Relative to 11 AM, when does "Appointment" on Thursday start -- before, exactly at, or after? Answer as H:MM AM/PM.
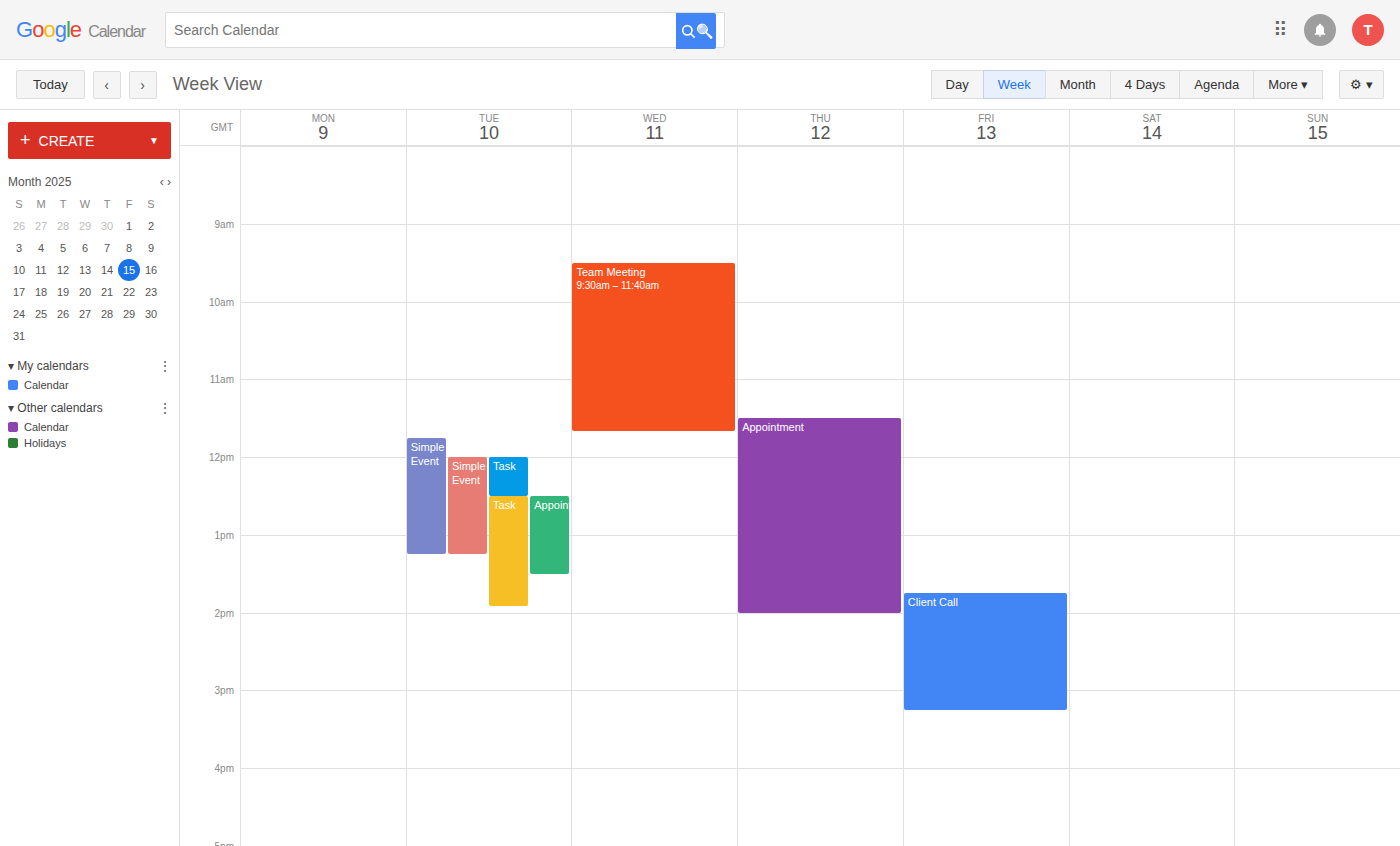
11:30 AM -- after 11 AM, 30 minutes below the 11 AM line.